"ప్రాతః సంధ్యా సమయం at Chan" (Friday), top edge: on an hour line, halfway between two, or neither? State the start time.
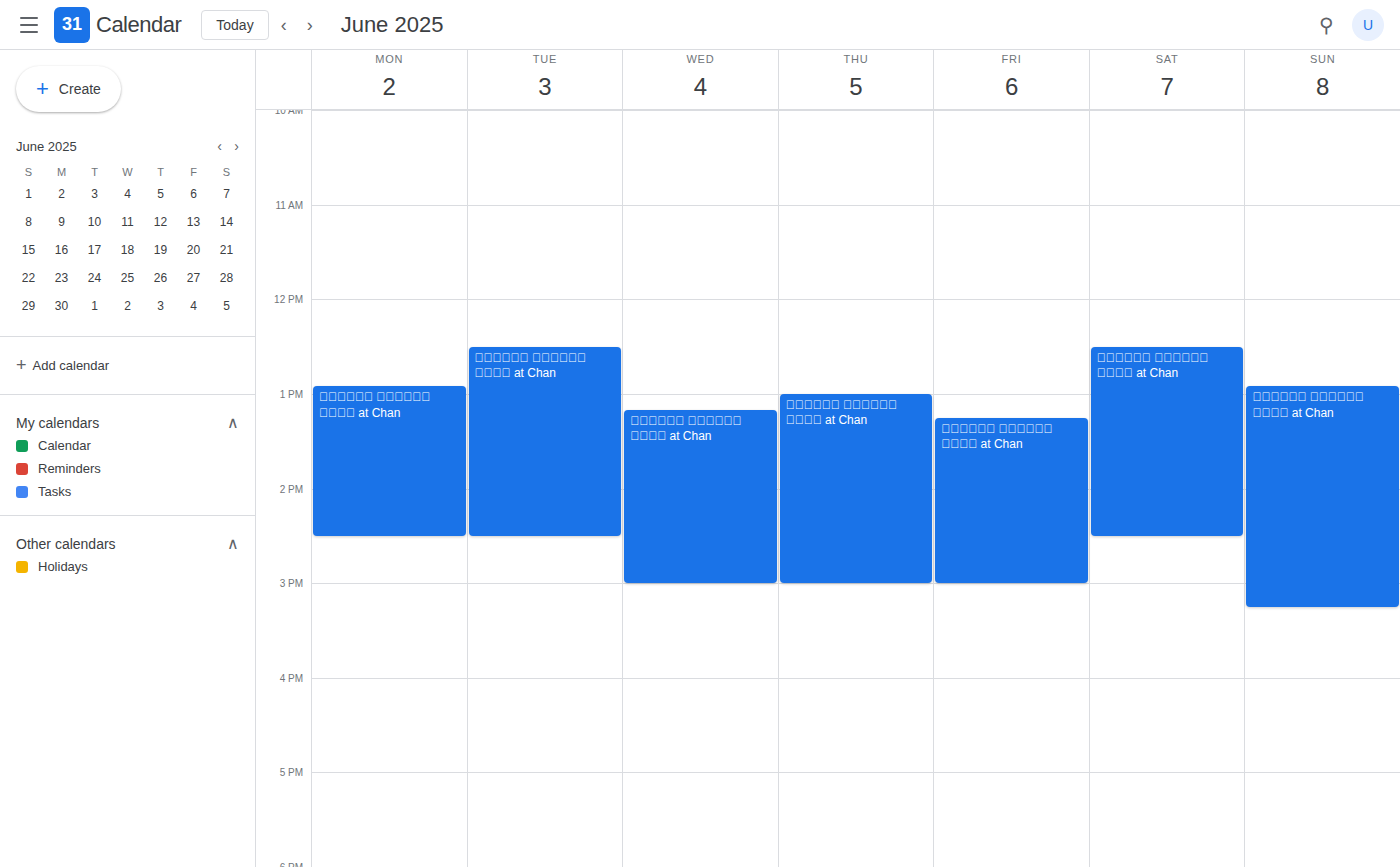
1:15 PM -- neither: a quarter of the way from the 1 PM line to the 2 PM line.